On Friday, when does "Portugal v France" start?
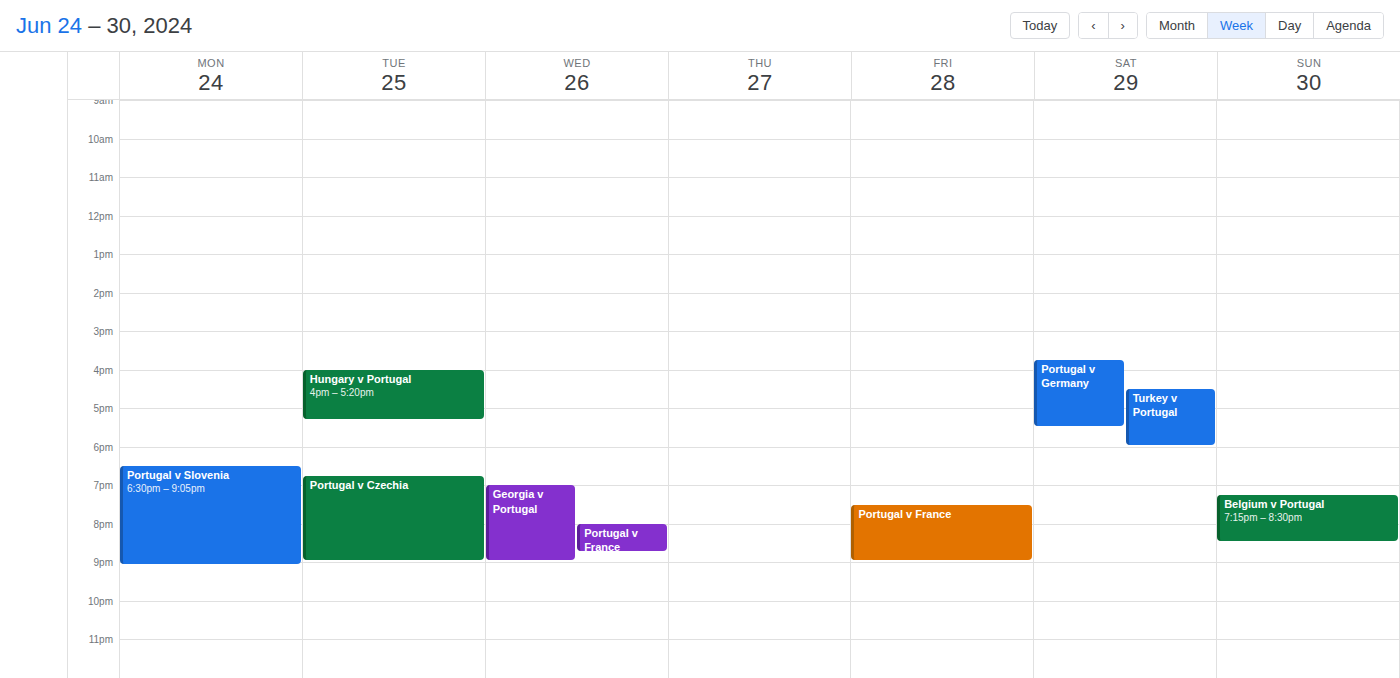
7:30 PM